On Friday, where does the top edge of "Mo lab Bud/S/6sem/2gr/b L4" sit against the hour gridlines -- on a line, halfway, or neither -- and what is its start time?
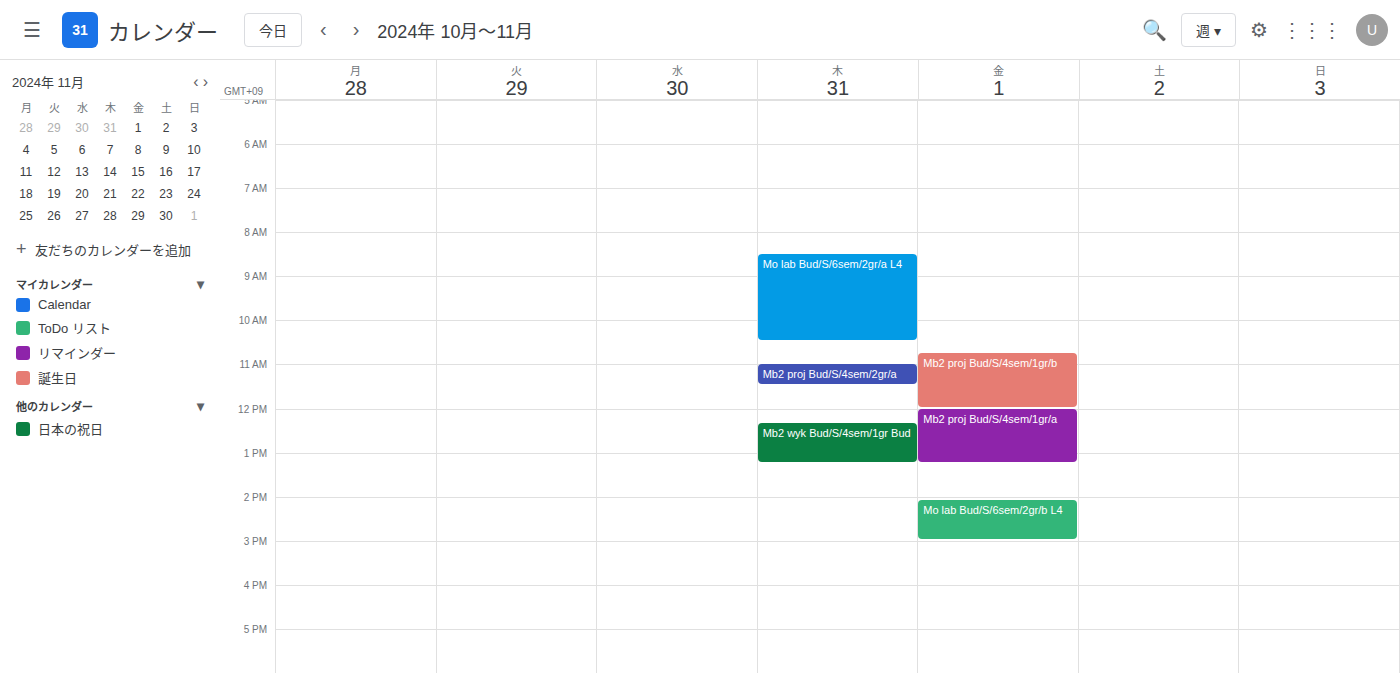
2:05 PM -- neither: 5 minutes below the 2 PM line and 55 minutes above the 3 PM line.